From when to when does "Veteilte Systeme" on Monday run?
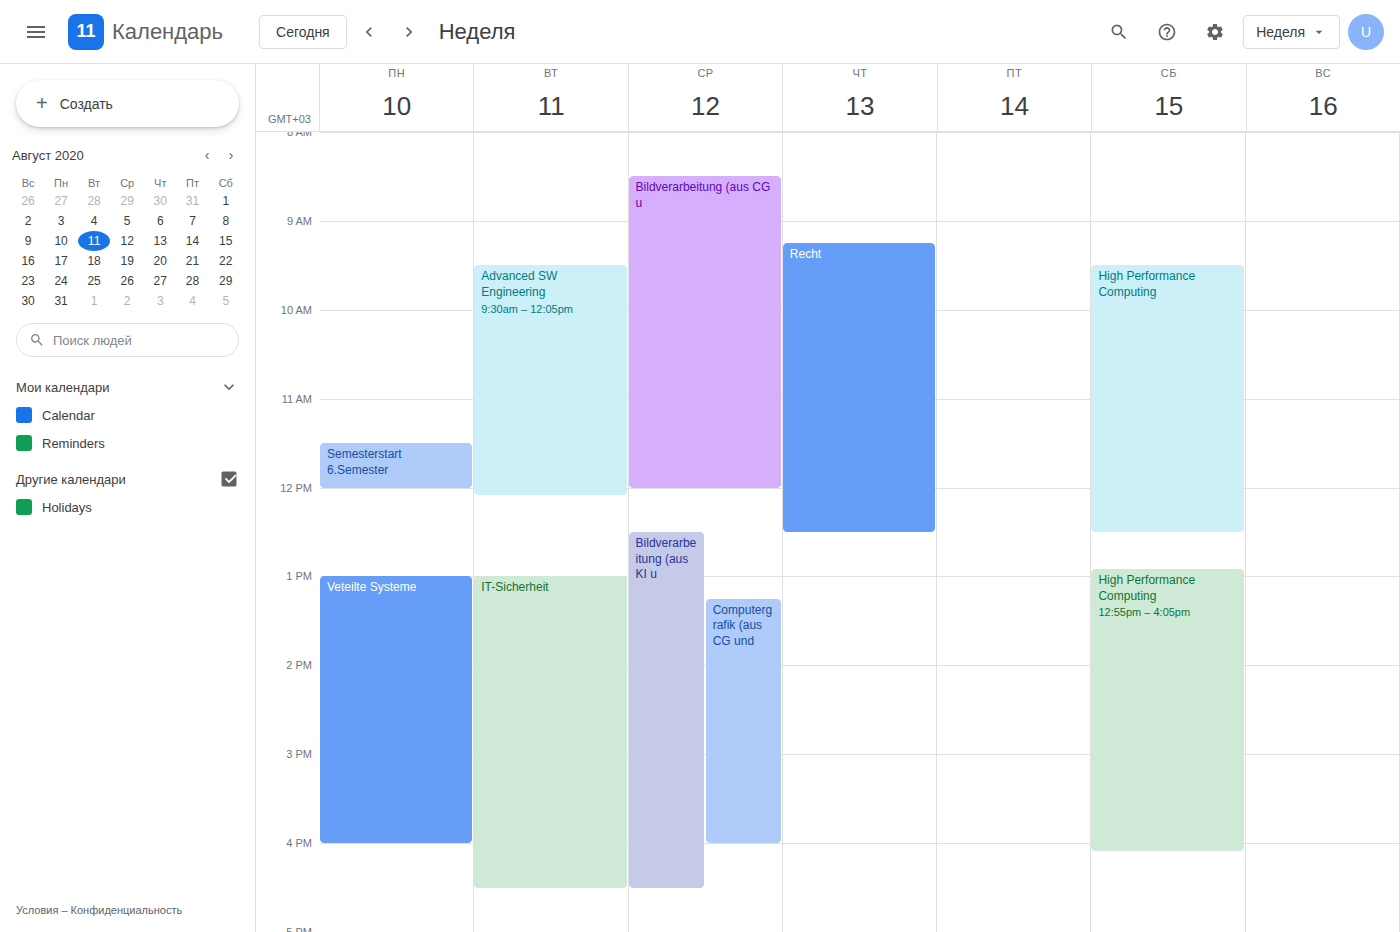
13:00 to 16:00